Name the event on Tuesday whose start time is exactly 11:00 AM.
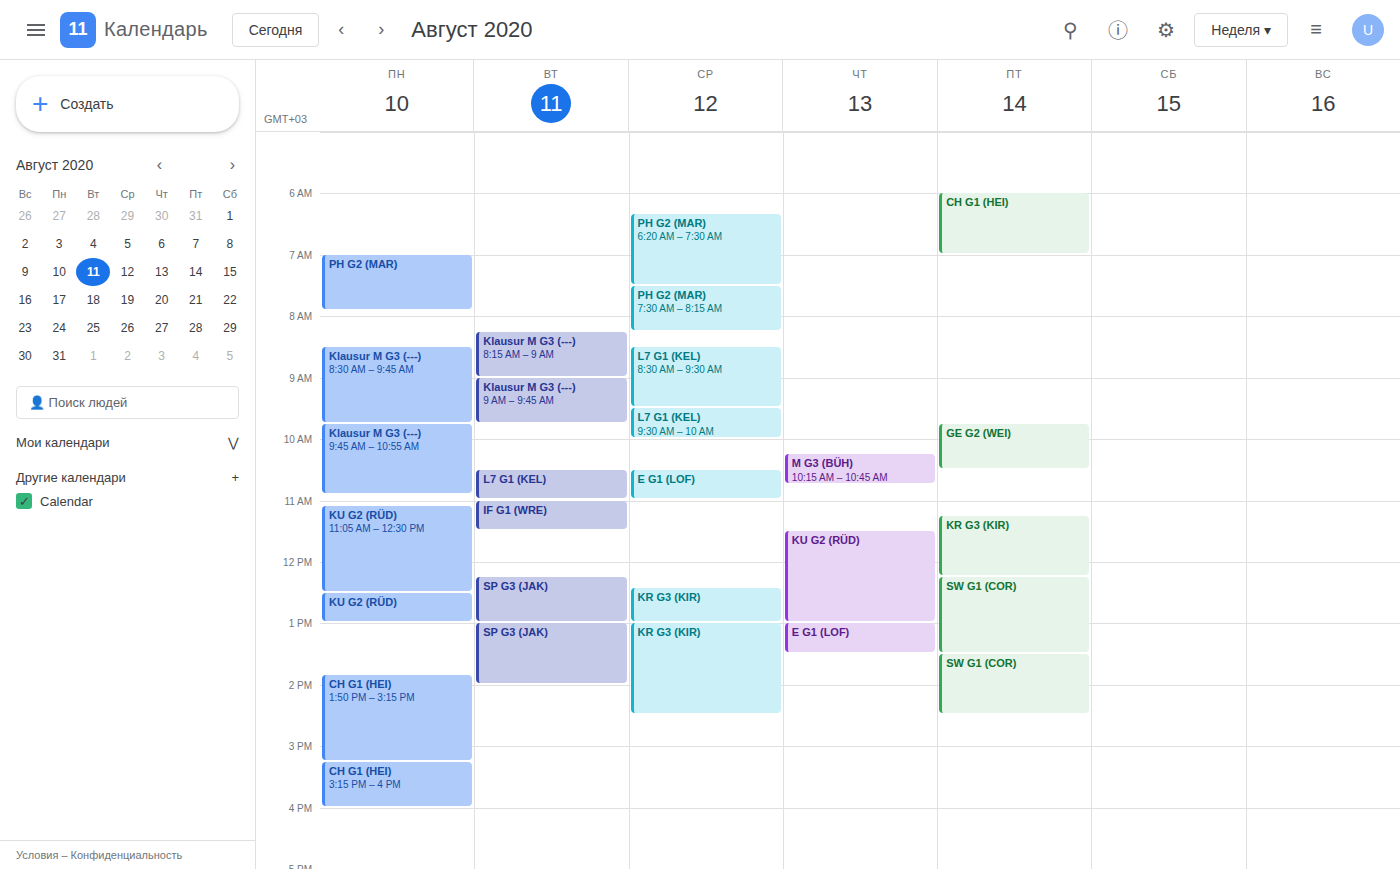
"IF G1 (WRE)"